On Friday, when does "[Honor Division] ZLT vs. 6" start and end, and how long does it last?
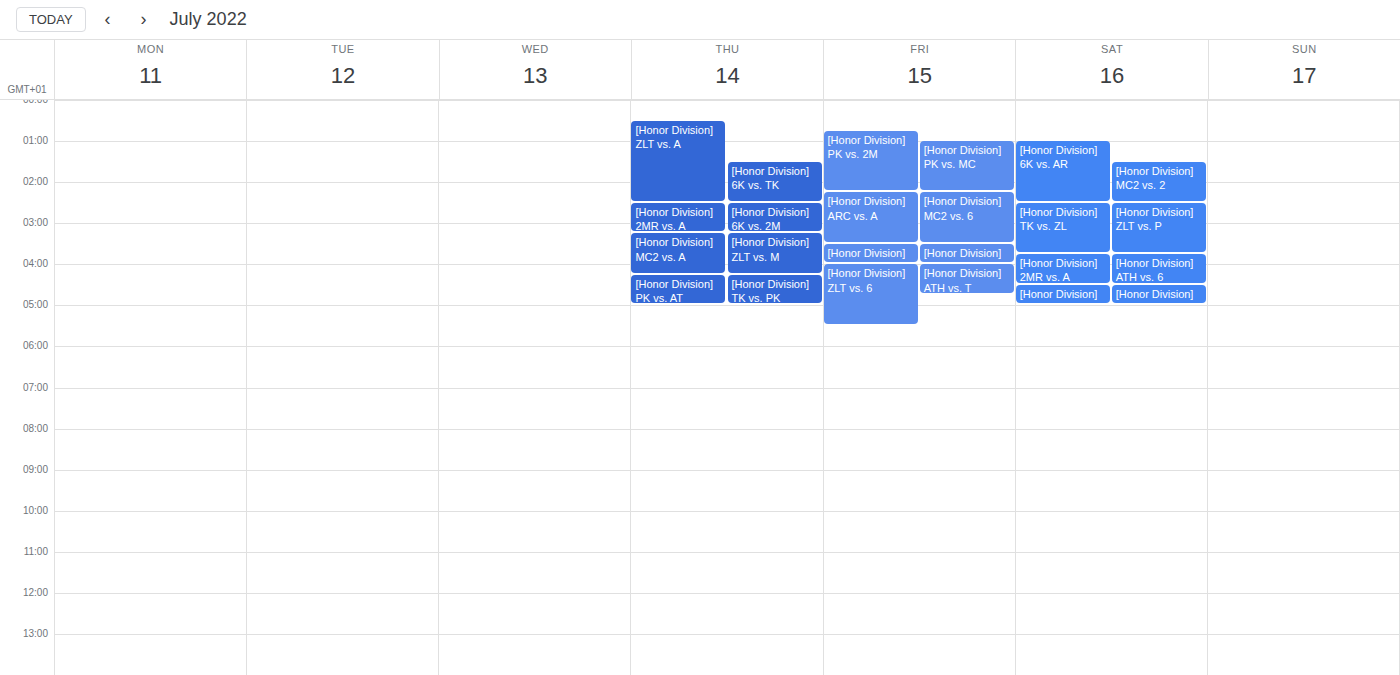
4:00 AM to 5:30 AM, 1 hour 30 minutes